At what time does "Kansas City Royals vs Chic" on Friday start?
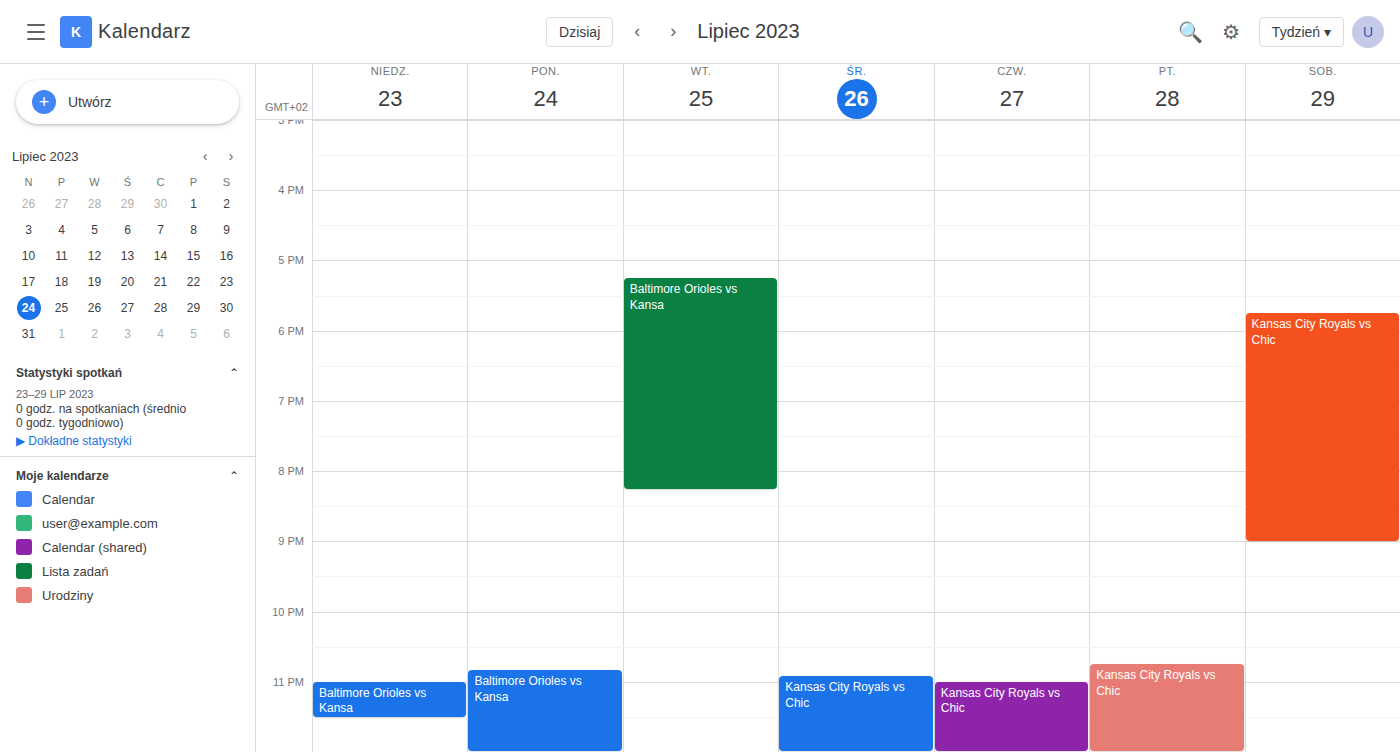
10:45 PM